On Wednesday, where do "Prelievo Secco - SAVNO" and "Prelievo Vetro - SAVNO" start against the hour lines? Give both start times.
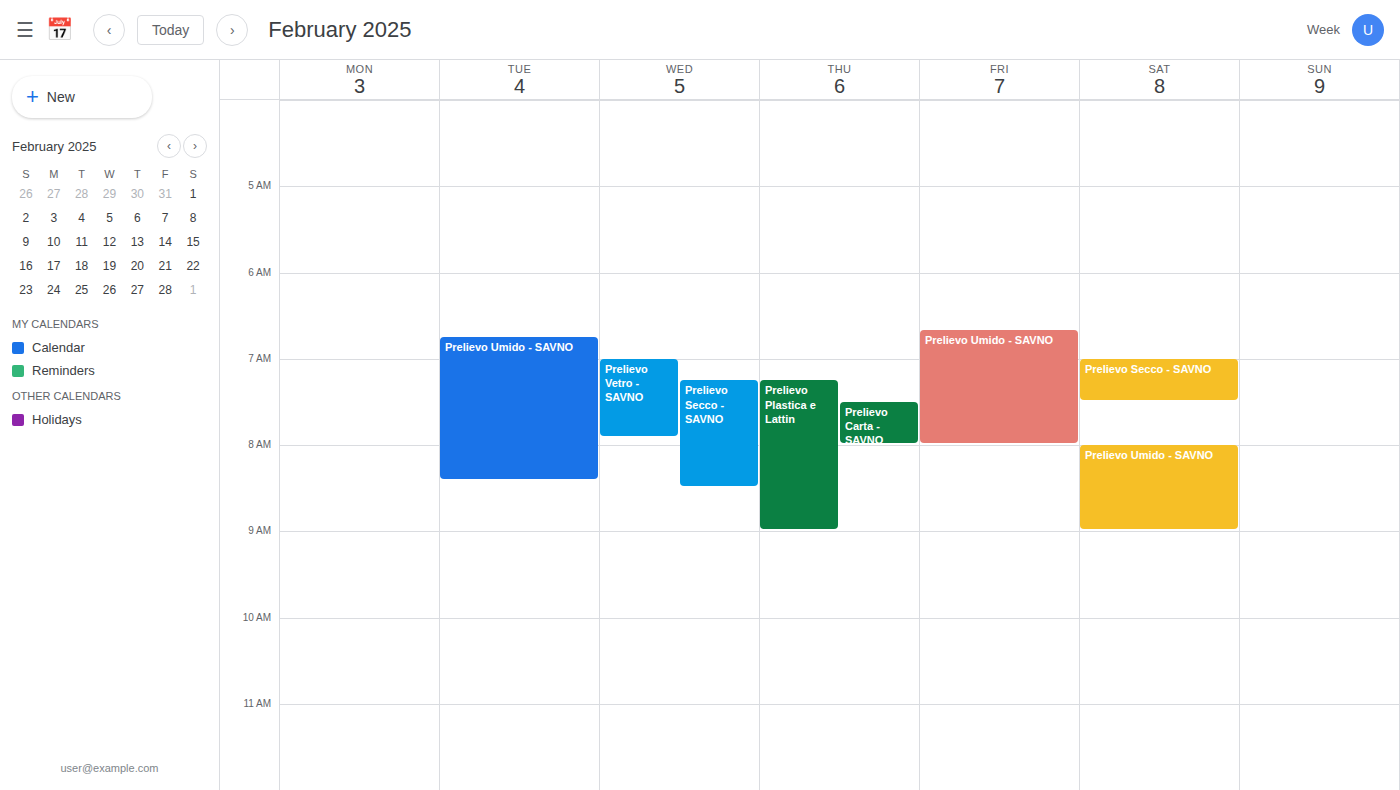
"Prelievo Secco - SAVNO": 7:15 AM, neither: a quarter of the way from the 7 AM line to the 8 AM line. "Prelievo Vetro - SAVNO": 7:00 AM, exactly on the 7 AM line.